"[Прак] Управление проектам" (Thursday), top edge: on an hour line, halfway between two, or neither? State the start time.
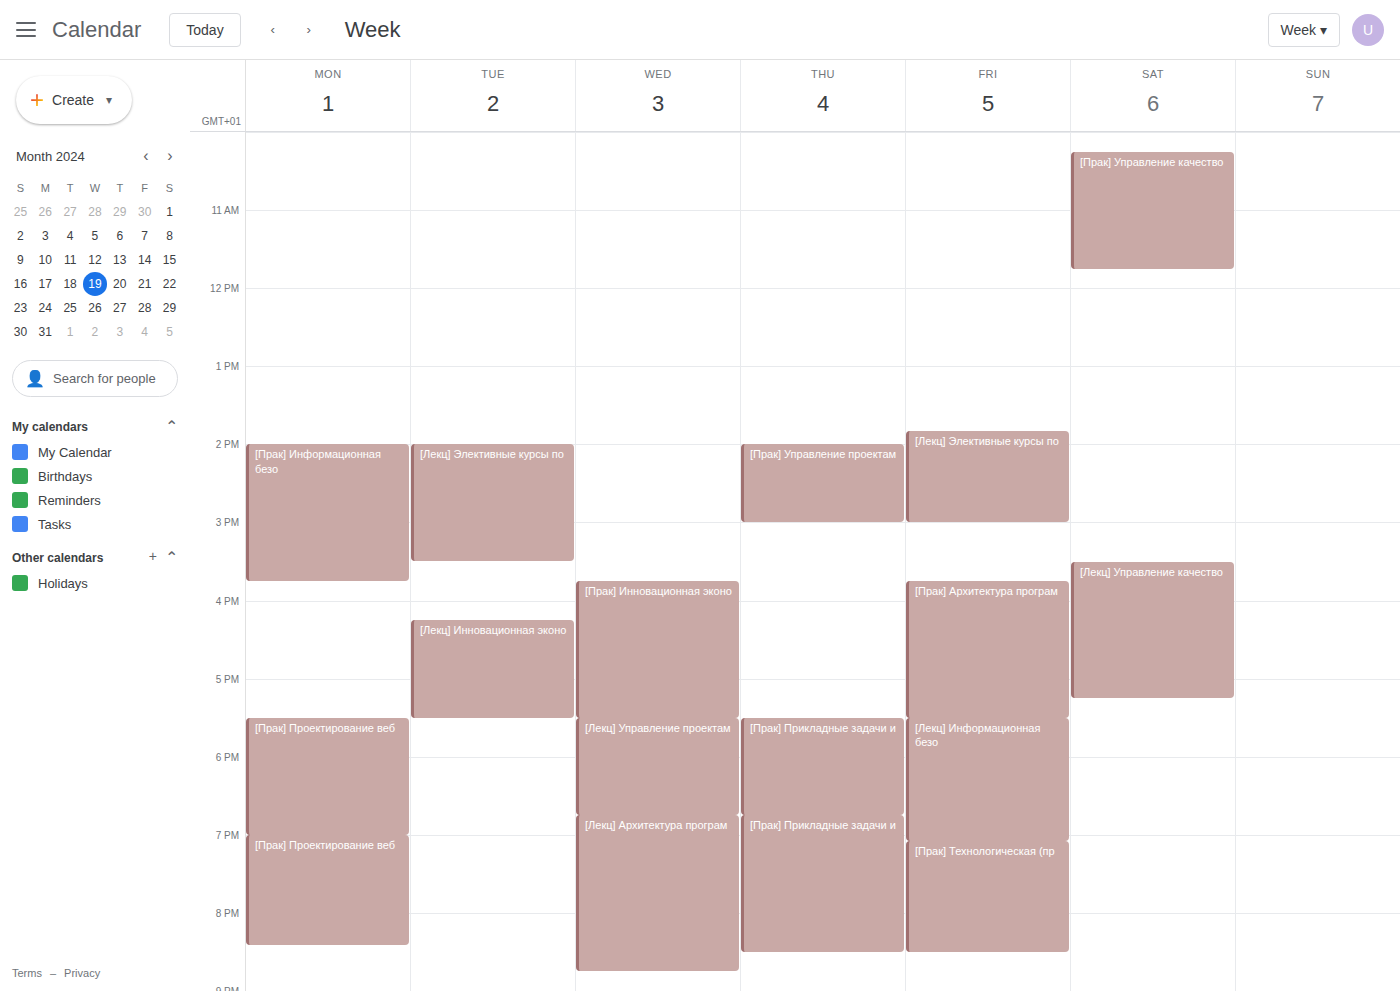
2:00 PM -- exactly on the 2 PM line.